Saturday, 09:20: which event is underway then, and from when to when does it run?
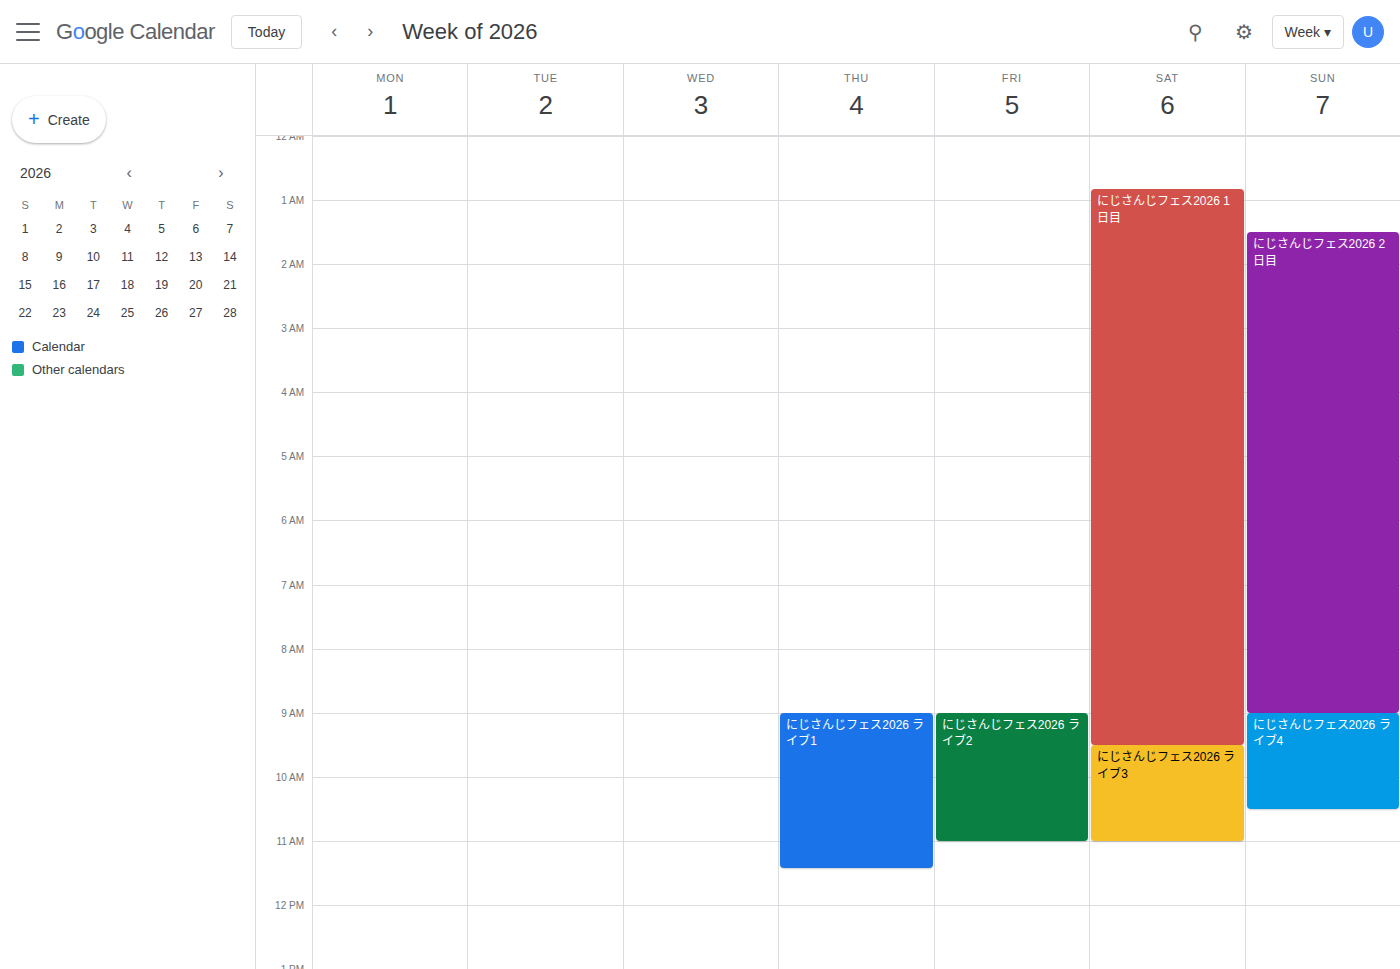
"にじさんじフェス2026 1日目", 00:50 to 09:30